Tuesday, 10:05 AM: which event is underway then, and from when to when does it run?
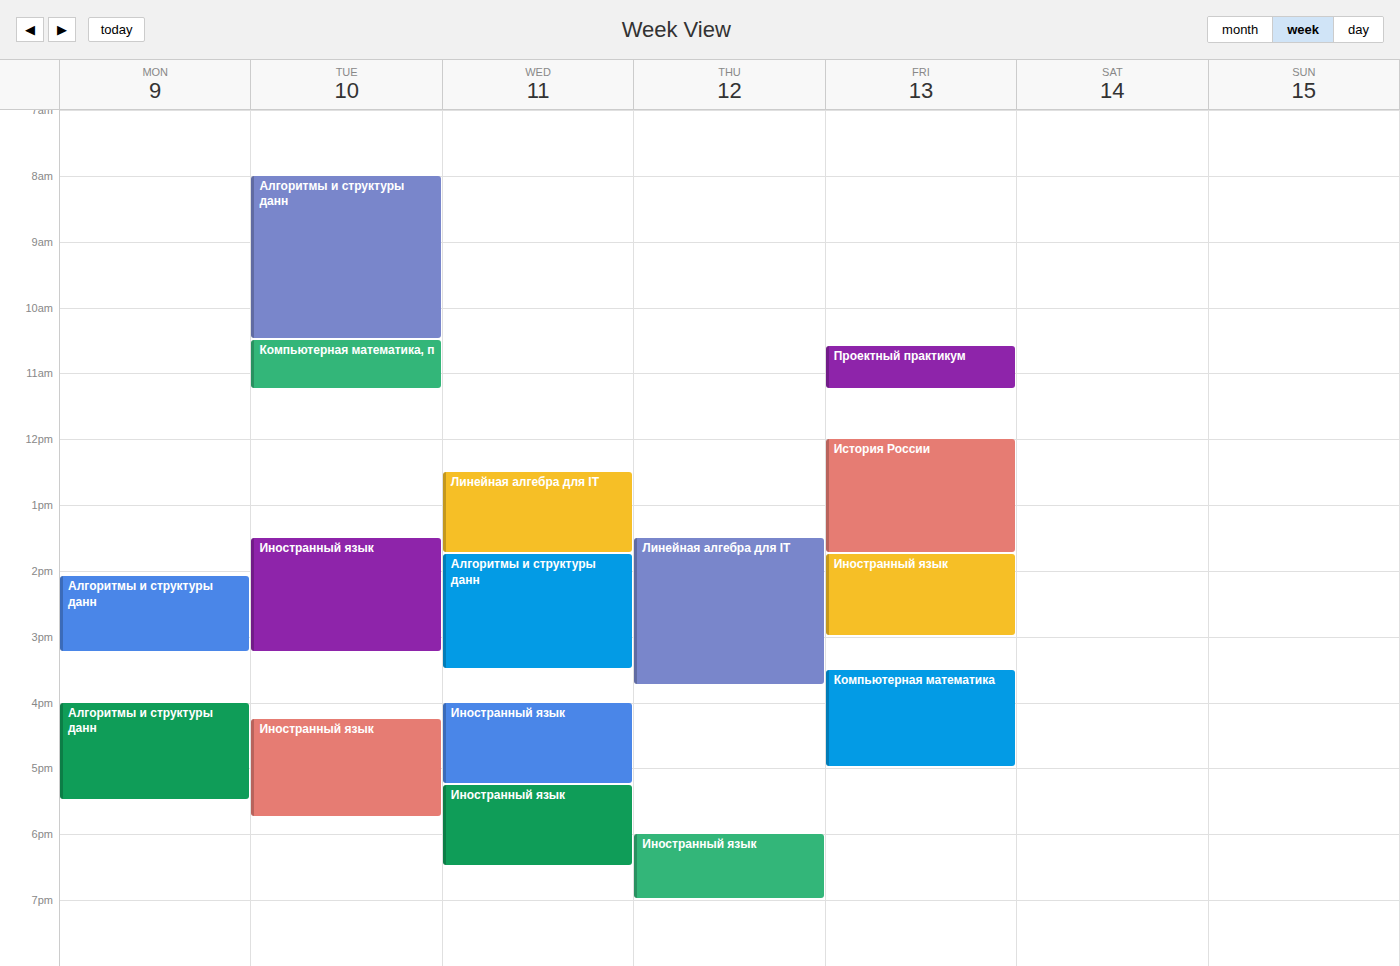
"Алгоритмы и структуры данн", 8:00 AM to 10:30 AM